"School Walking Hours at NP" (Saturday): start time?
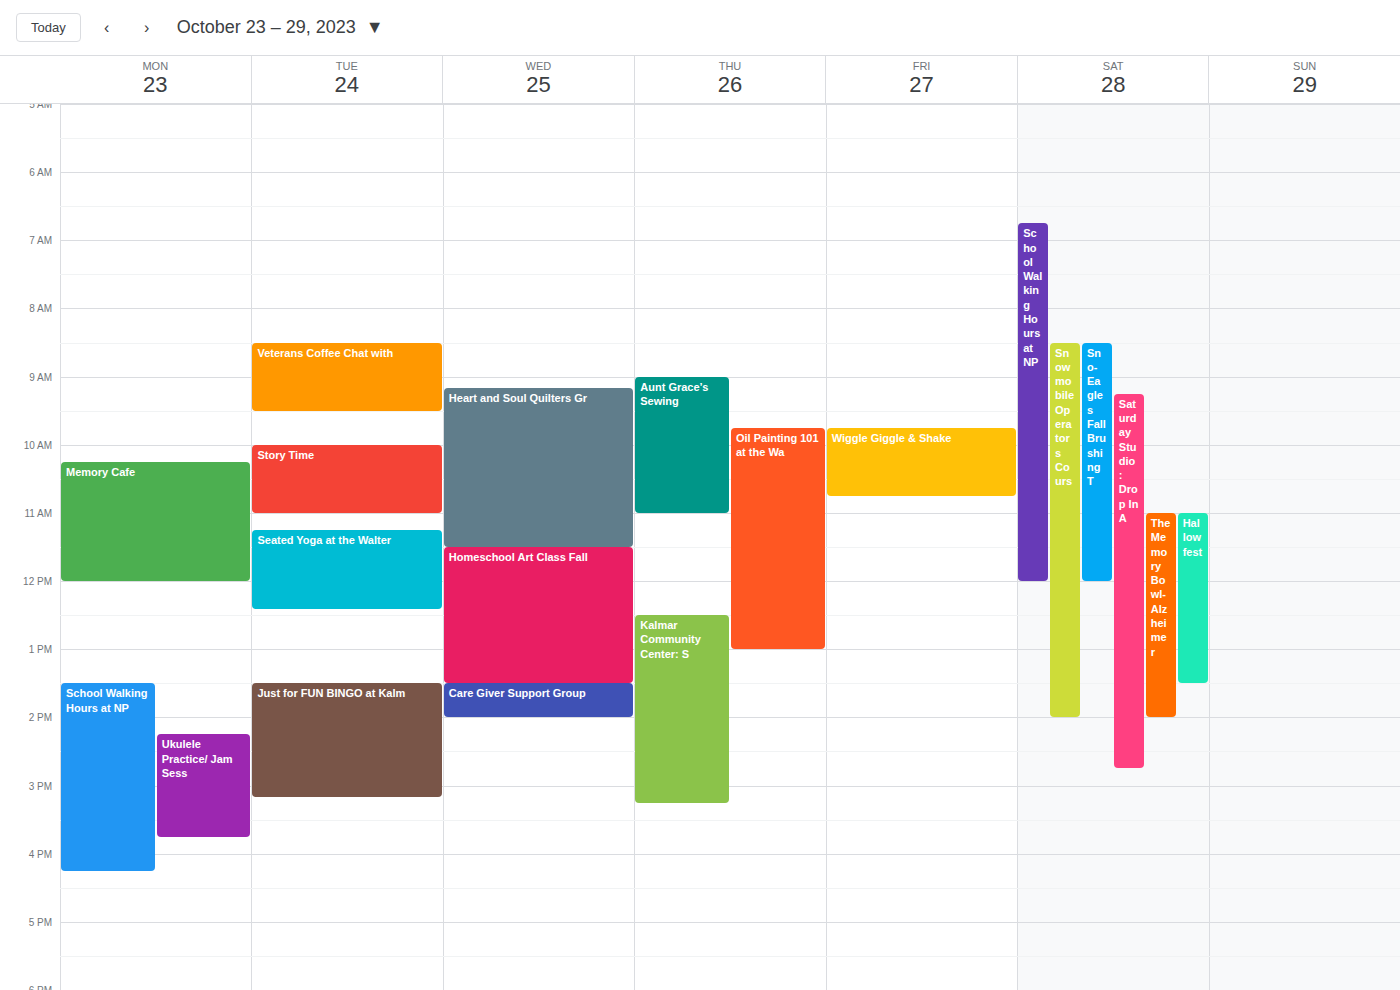
6:45 AM